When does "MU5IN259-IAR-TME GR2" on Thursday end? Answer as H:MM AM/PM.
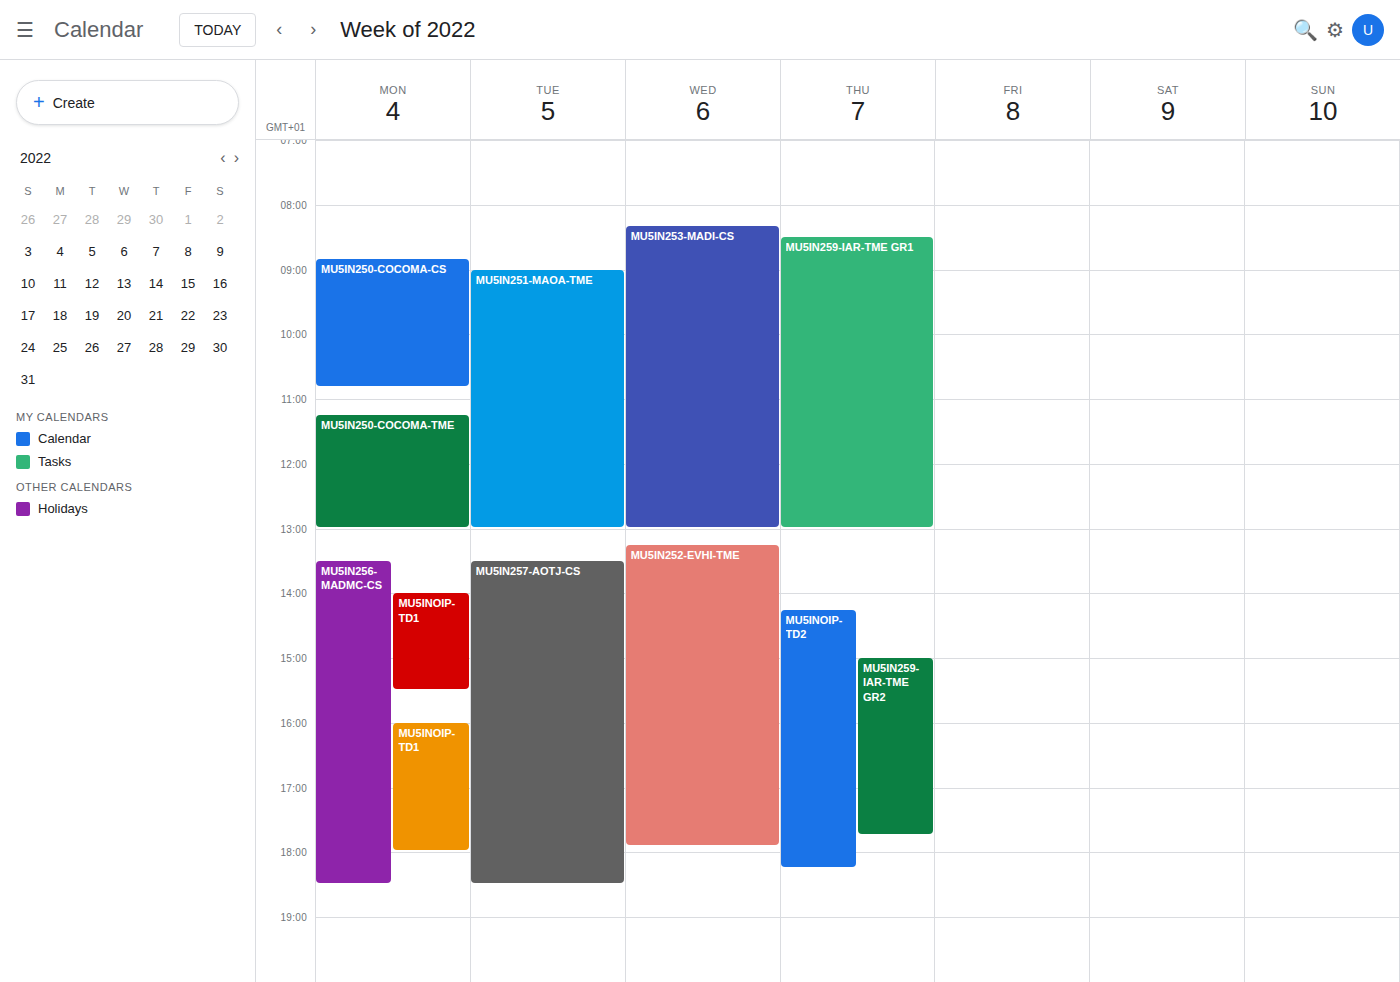
5:45 PM